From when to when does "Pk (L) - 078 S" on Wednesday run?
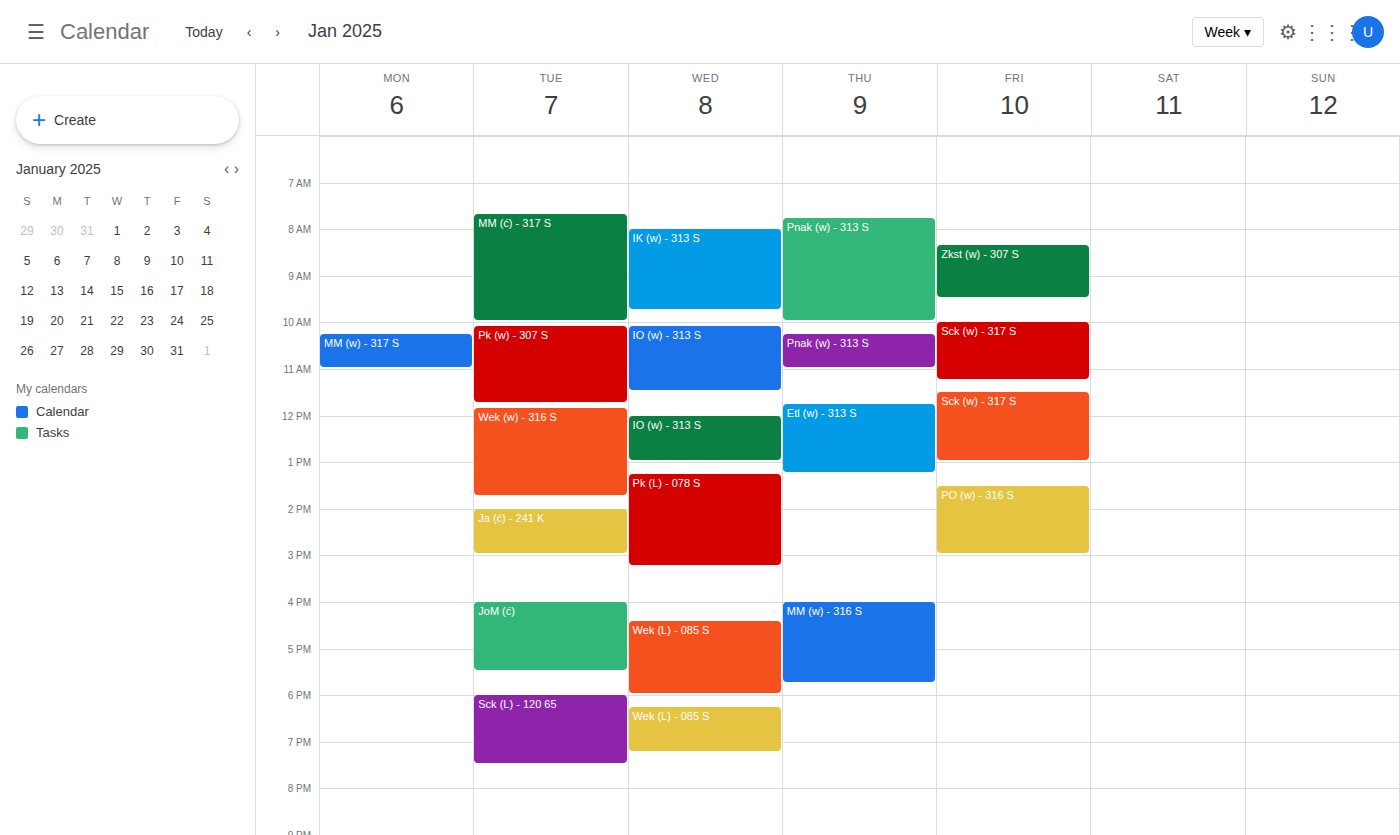
1:15 PM to 3:15 PM